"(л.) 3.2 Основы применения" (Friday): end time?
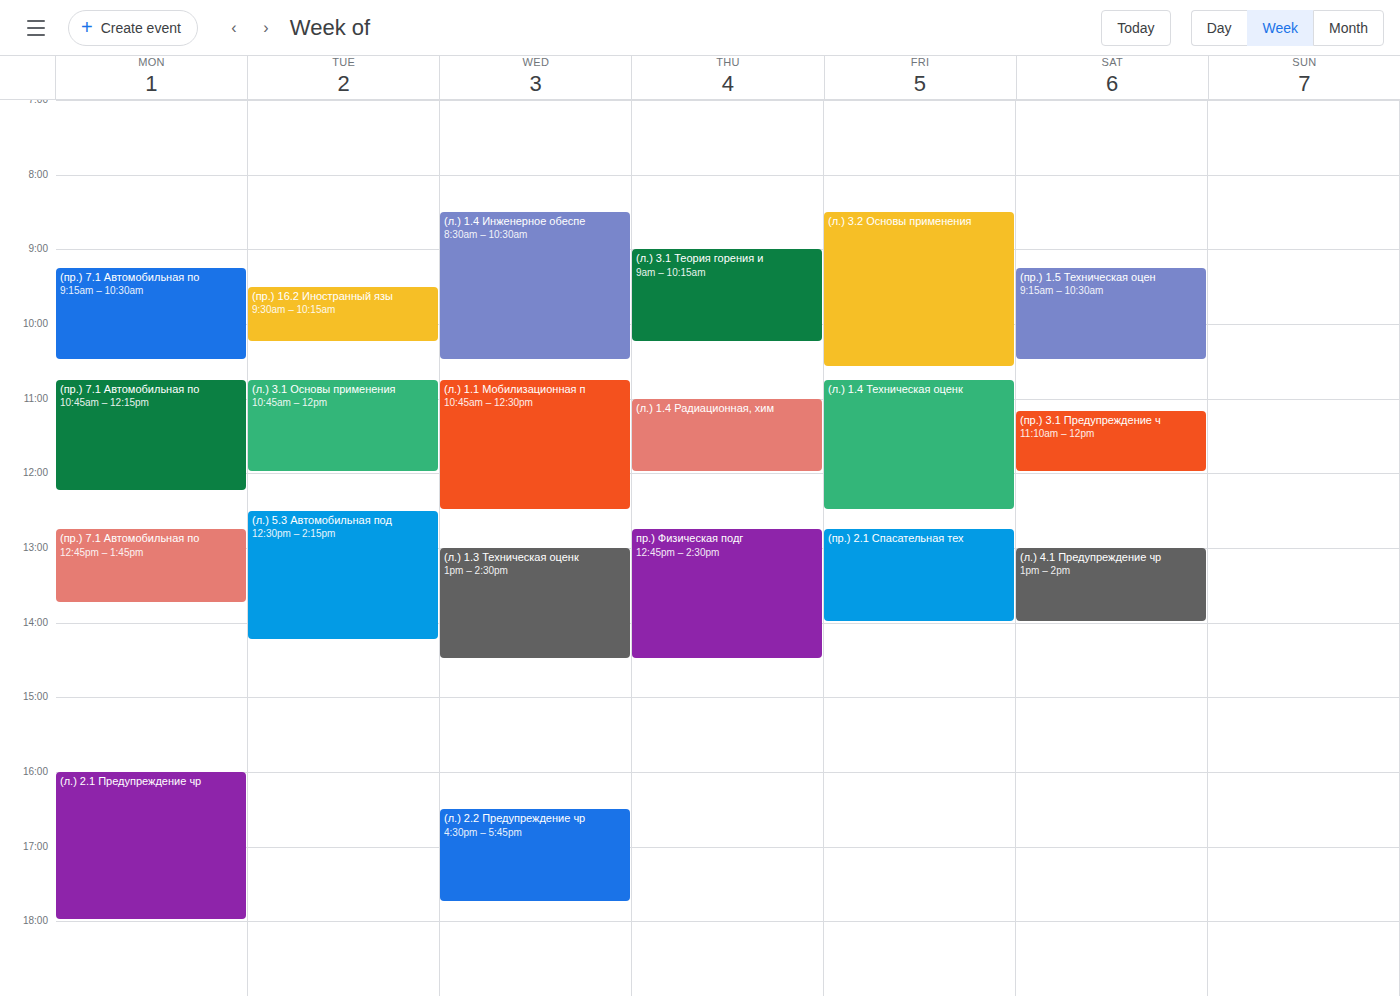
10:35 AM